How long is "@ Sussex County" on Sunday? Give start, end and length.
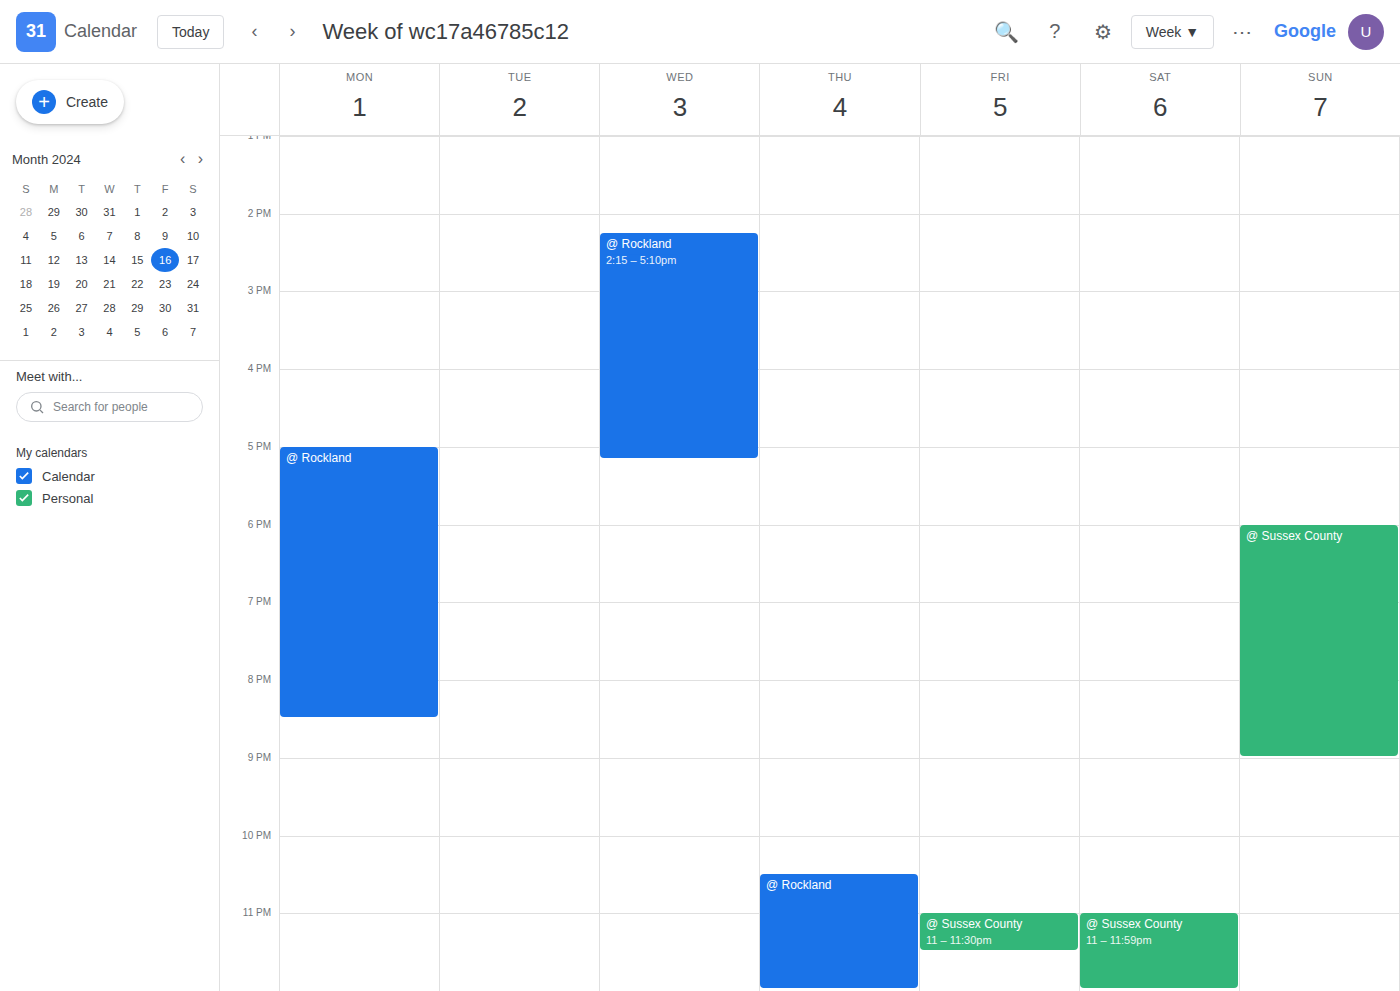
18:00 to 21:00, 3 hours